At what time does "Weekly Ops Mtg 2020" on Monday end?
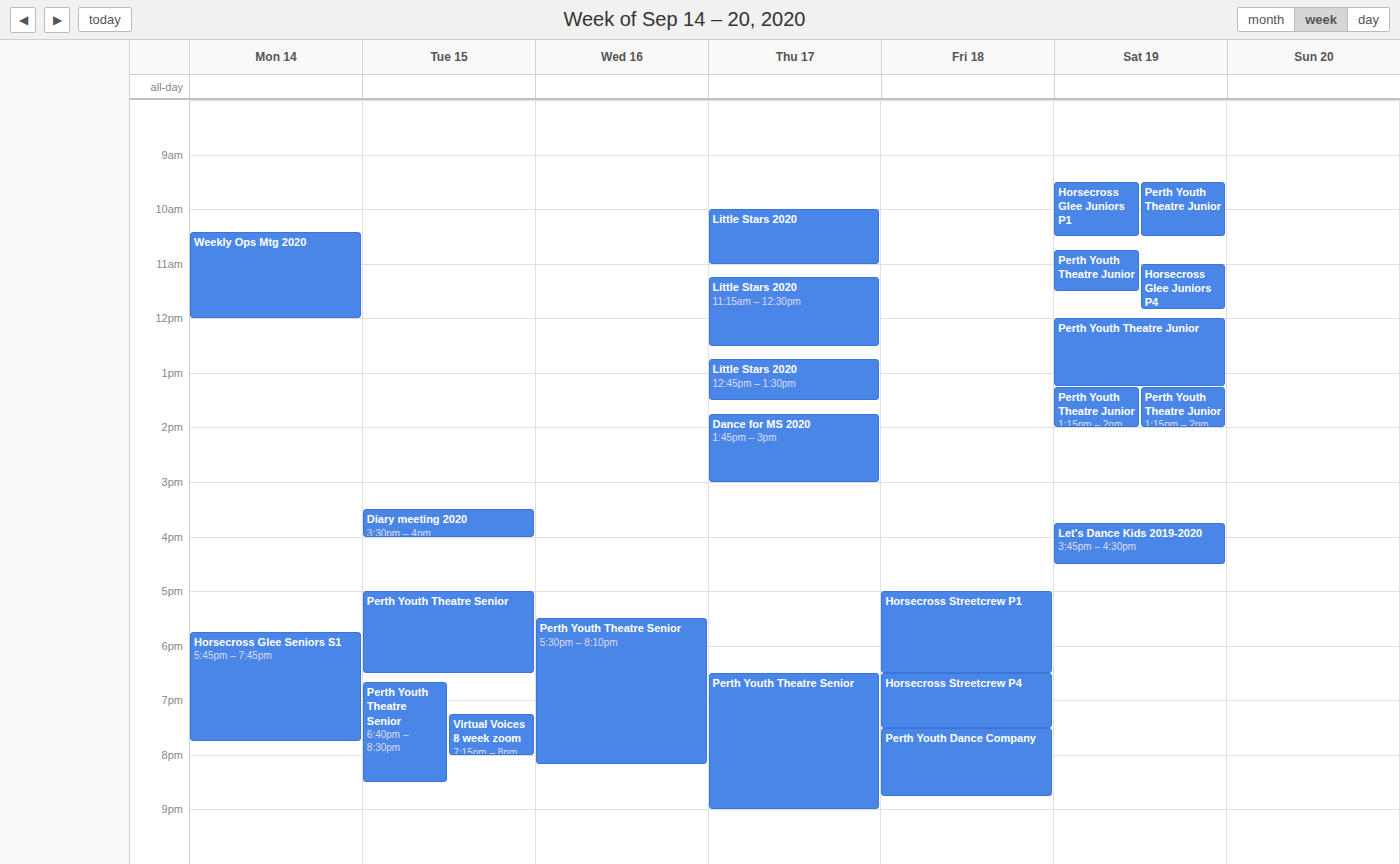
12:00 PM